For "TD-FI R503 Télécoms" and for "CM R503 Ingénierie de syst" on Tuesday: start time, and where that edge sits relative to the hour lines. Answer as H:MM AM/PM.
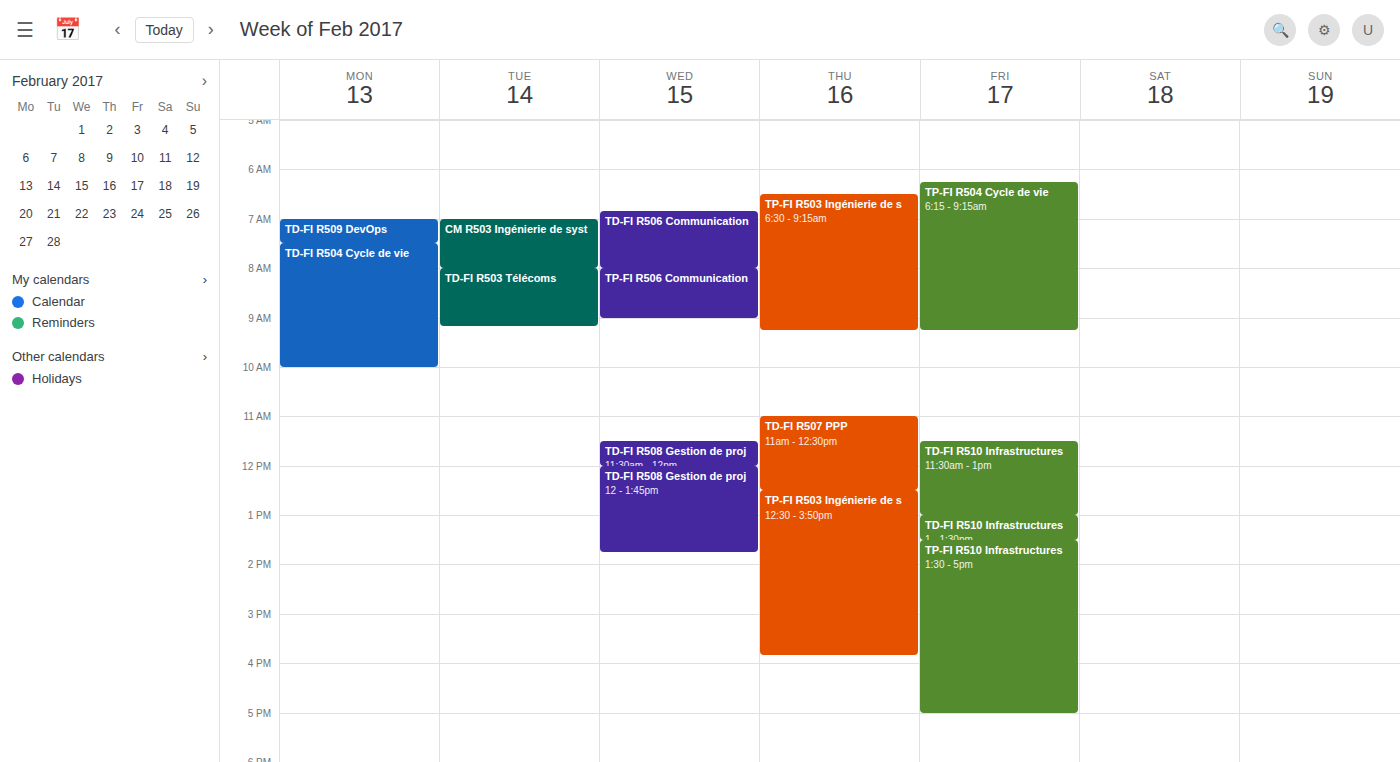
"TD-FI R503 Télécoms": 8:00 AM, exactly on the 8 AM line. "CM R503 Ingénierie de syst": 7:00 AM, exactly on the 7 AM line.